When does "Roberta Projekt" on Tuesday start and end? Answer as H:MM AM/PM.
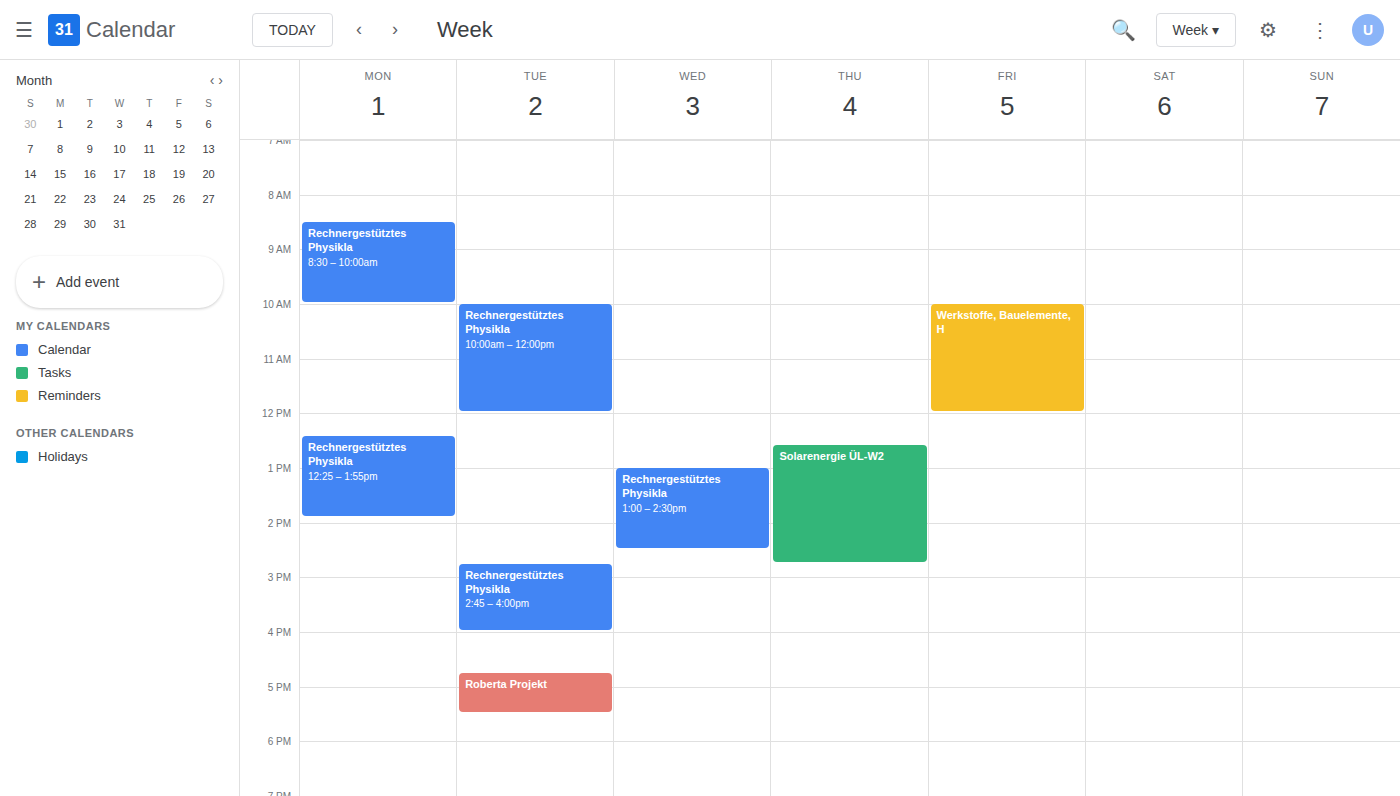
4:45 PM to 5:30 PM